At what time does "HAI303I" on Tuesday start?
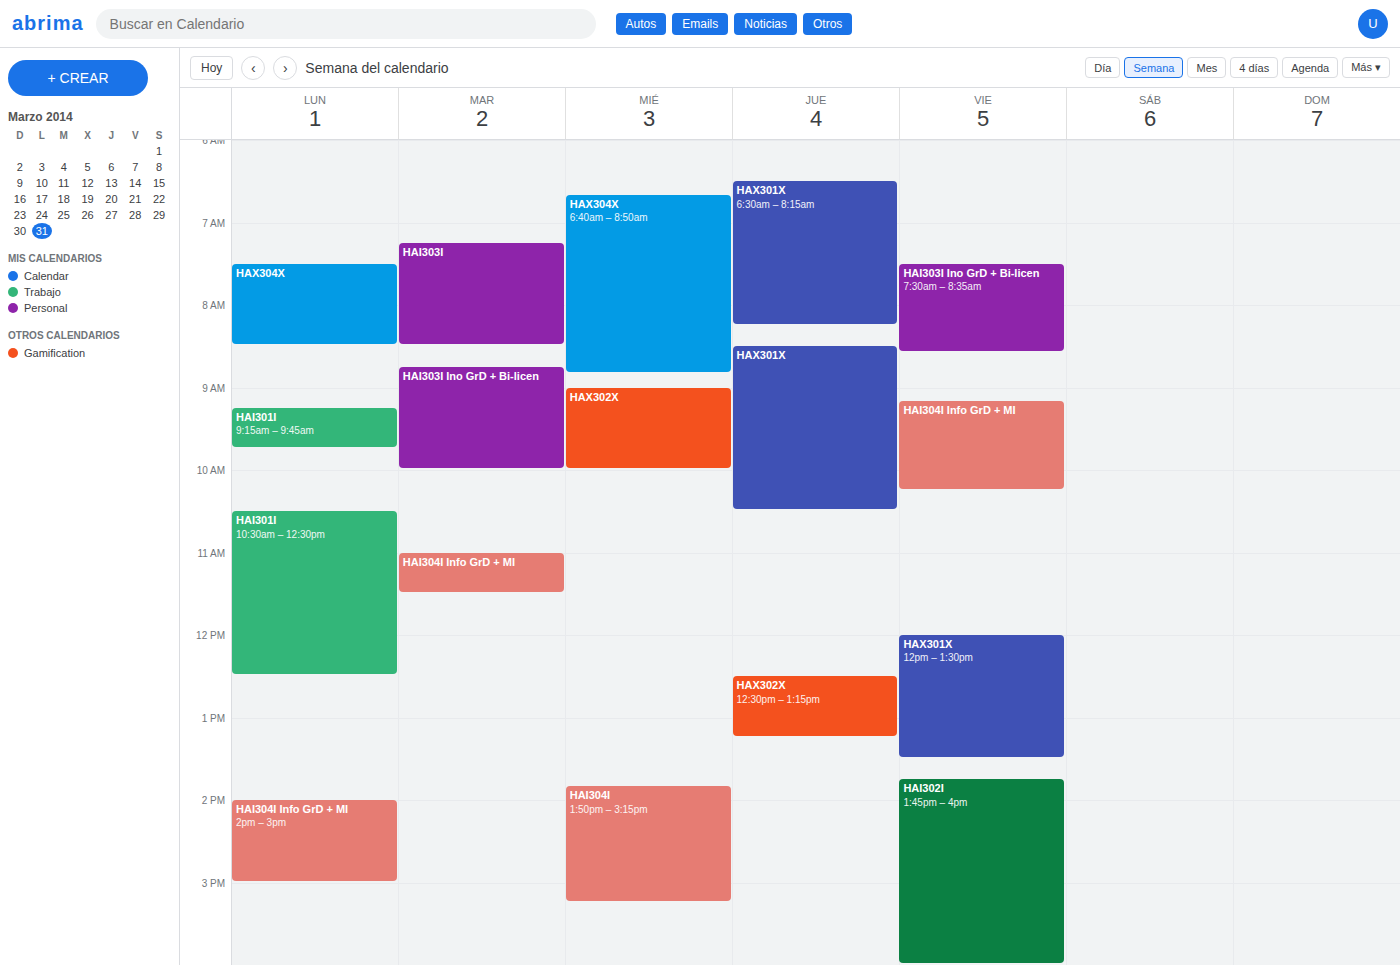
7:15 AM